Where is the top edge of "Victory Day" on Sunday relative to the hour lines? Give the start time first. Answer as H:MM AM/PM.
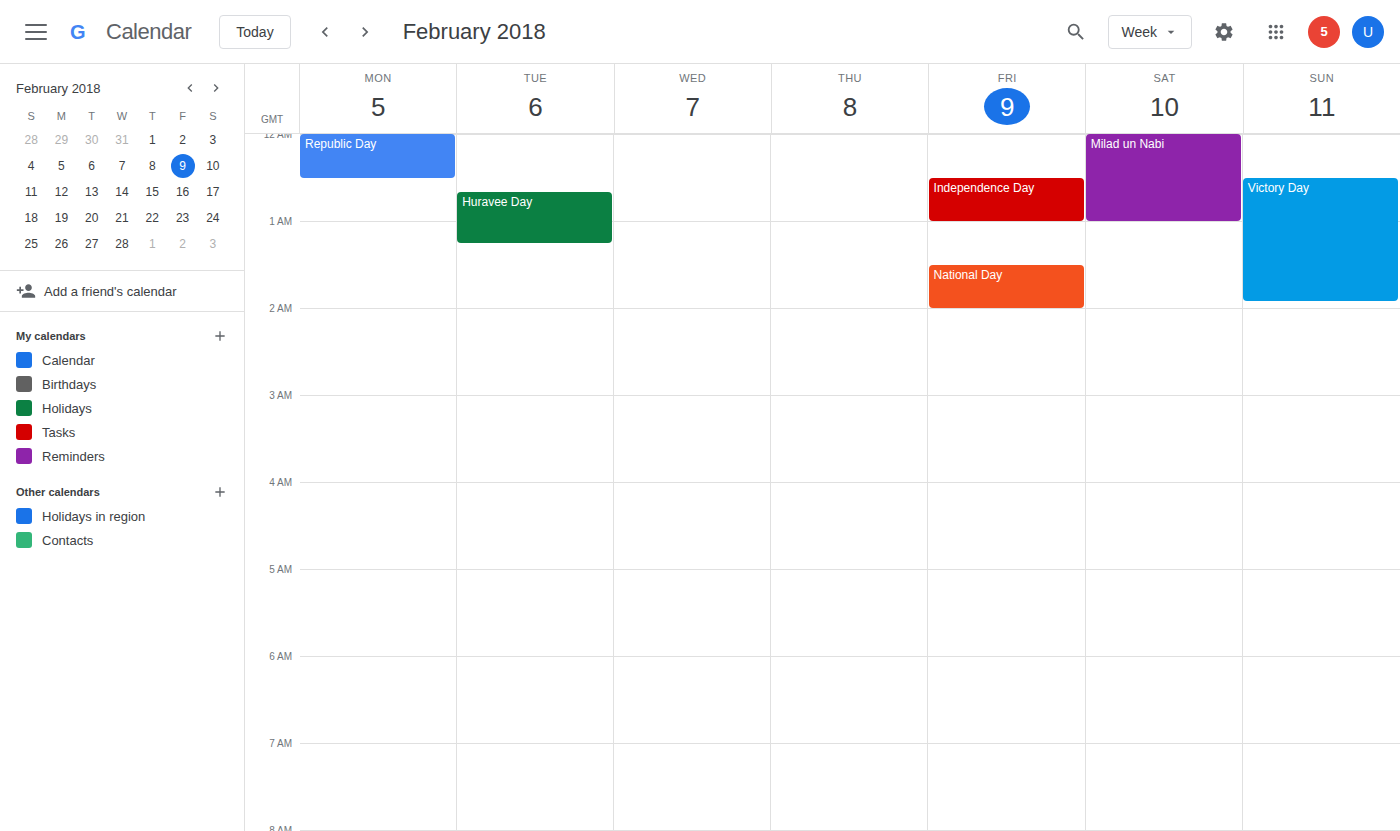
12:30 AM -- halfway between the 12 AM and 1 AM lines.